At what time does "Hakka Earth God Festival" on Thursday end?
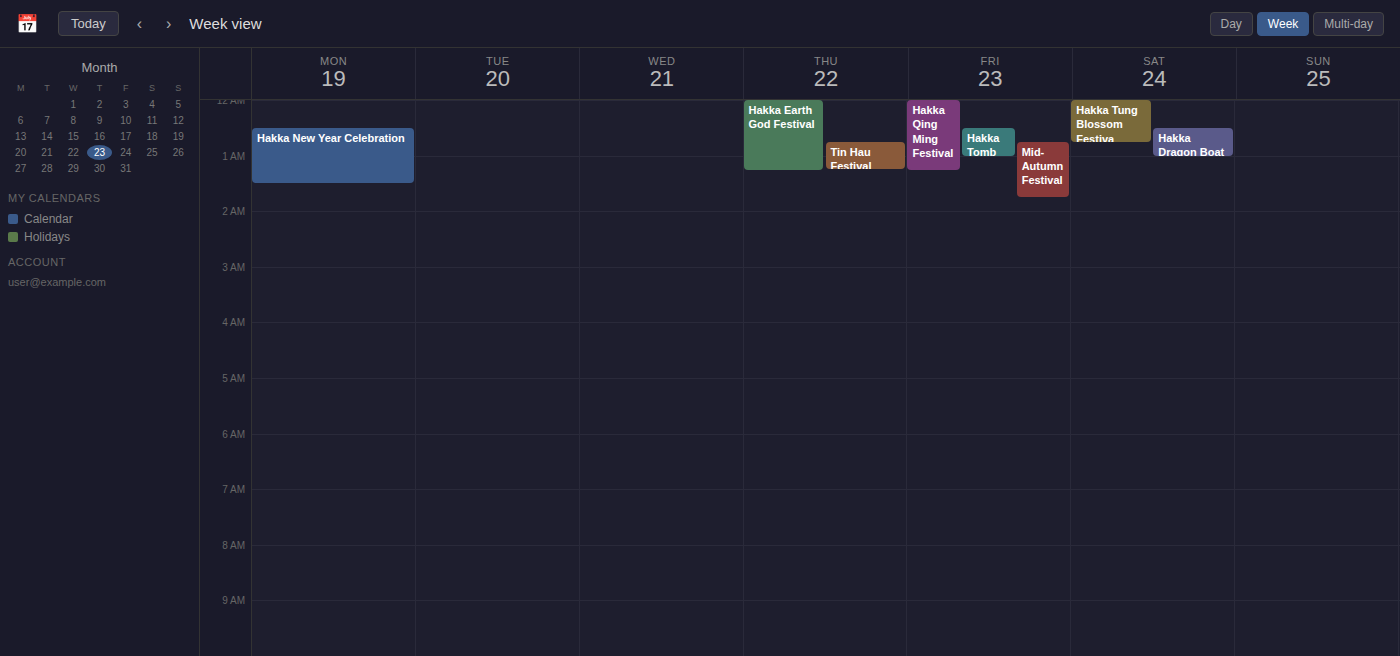
01:15